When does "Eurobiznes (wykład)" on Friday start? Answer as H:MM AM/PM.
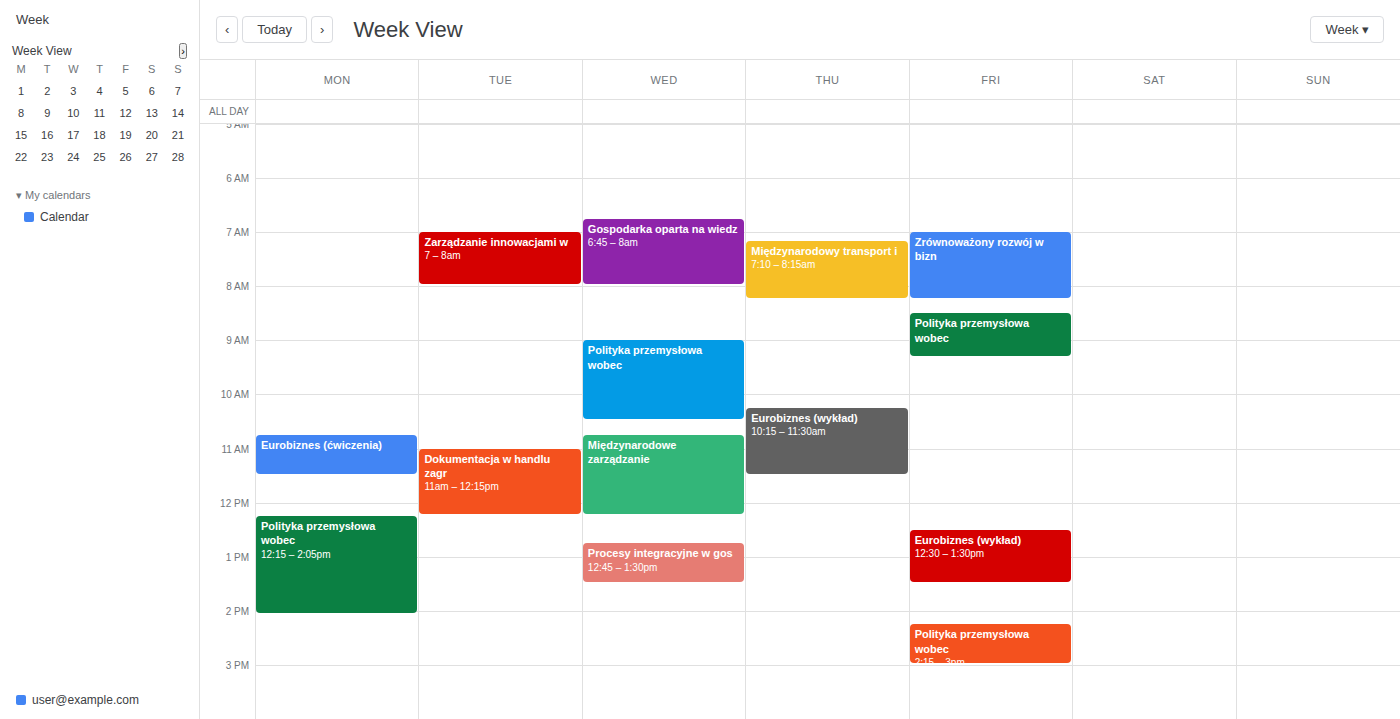
12:30 PM